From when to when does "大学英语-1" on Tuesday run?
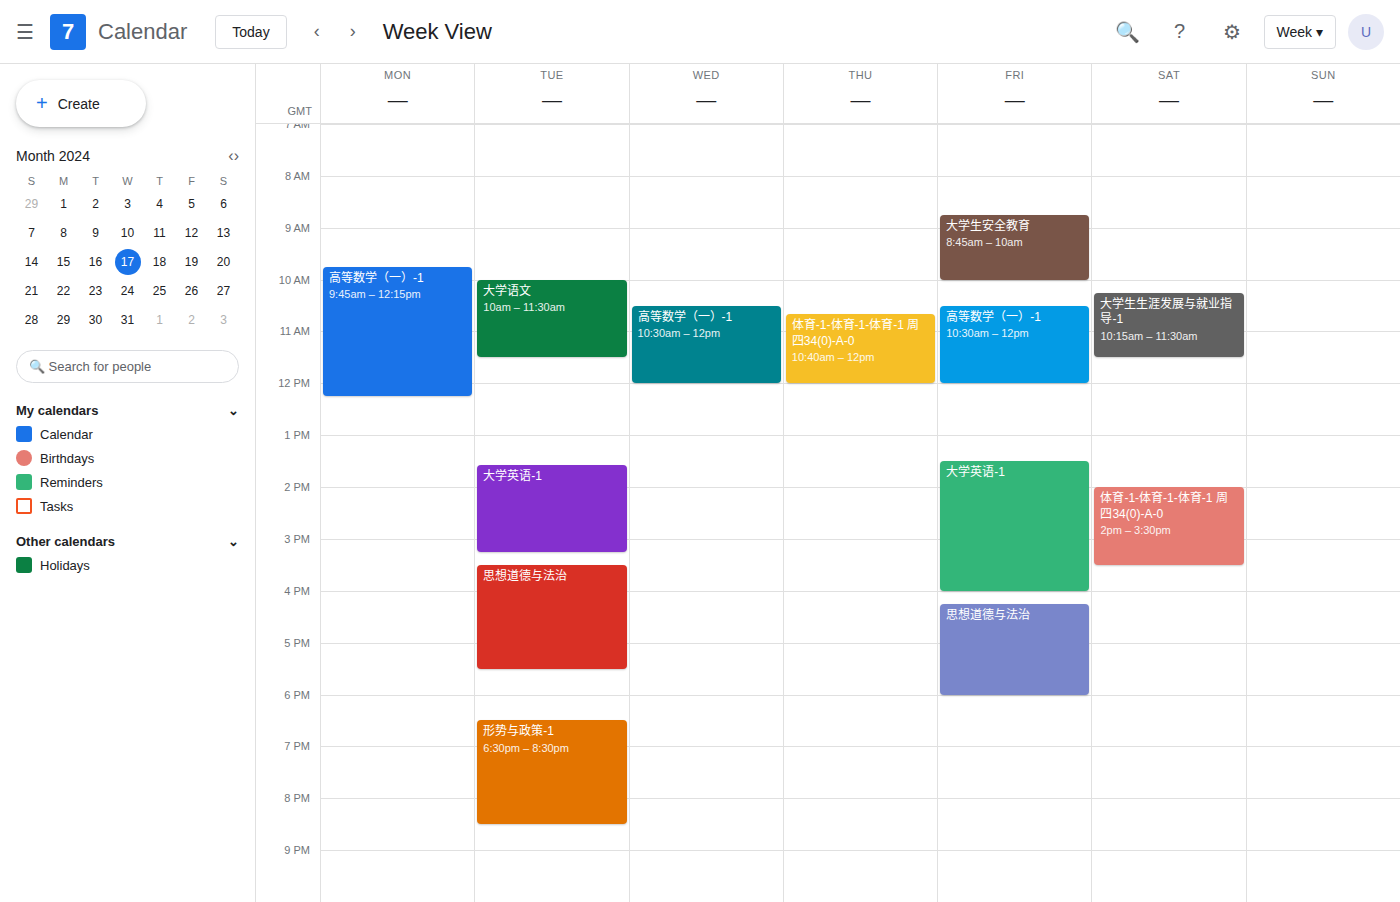
1:35 PM to 3:15 PM